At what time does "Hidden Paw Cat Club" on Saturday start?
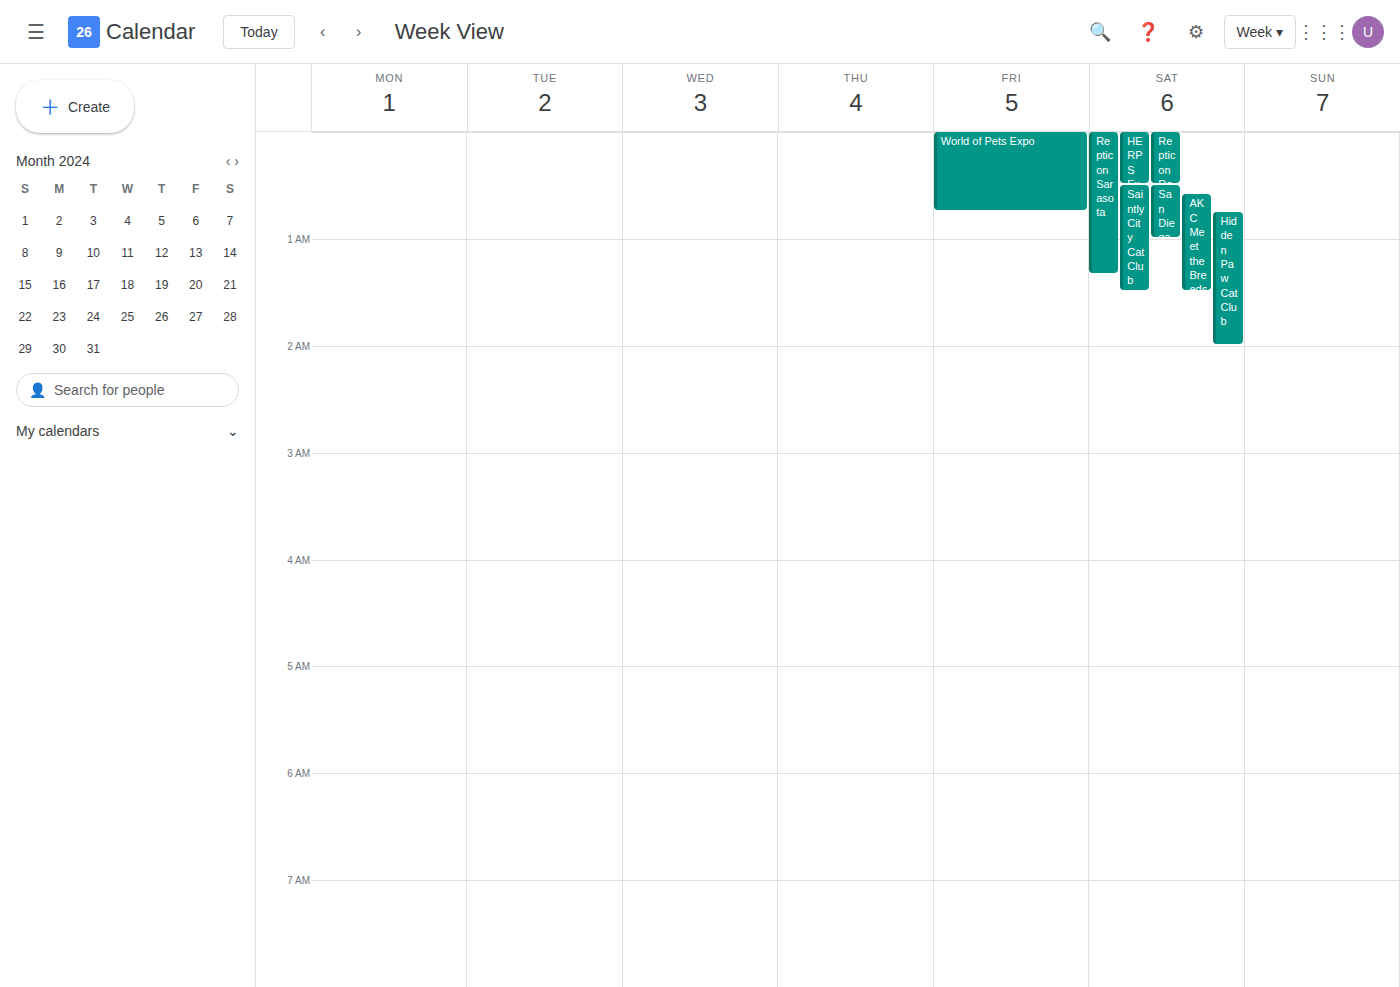
12:45 AM